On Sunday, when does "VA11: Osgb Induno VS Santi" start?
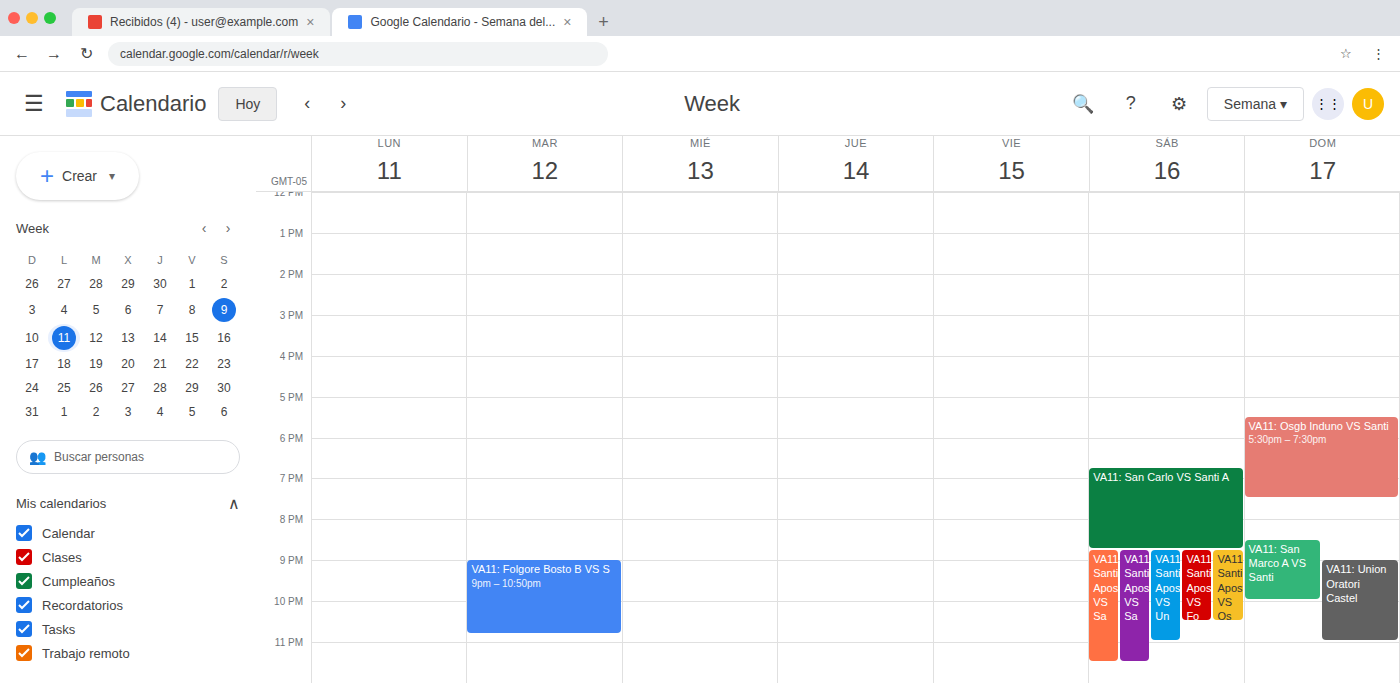
5:30 PM